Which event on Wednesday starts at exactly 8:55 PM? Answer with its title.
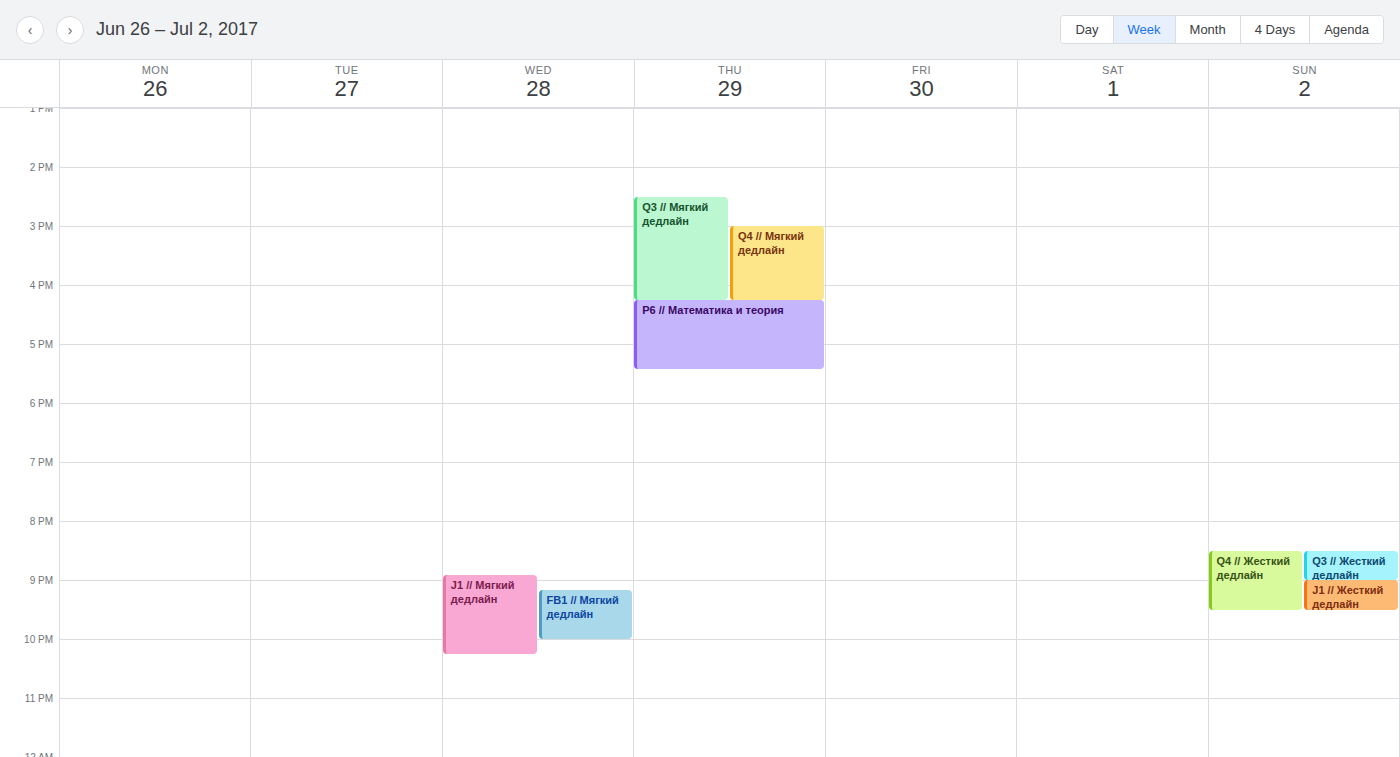
"J1 // Мягкий дедлайн"